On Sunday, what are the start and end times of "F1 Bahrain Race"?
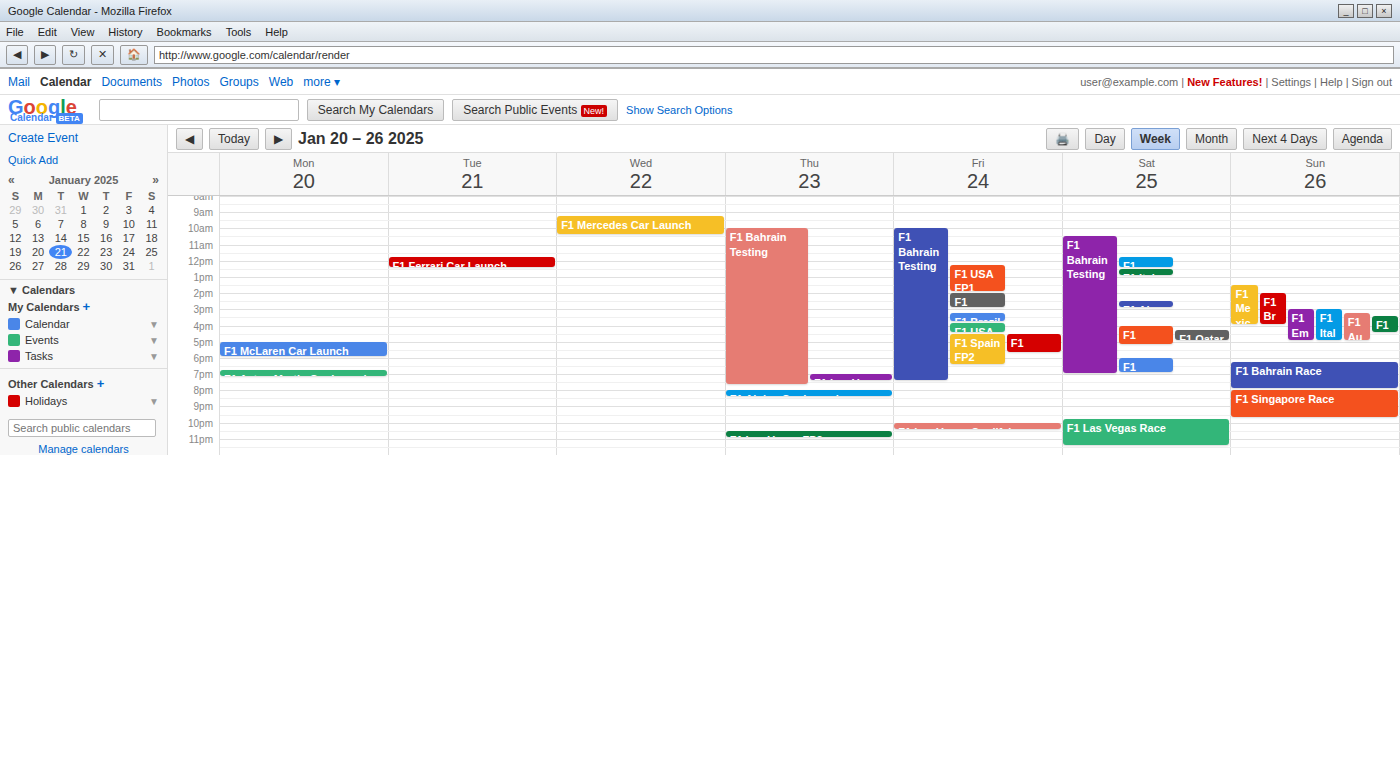
6:15 PM to 8:00 PM